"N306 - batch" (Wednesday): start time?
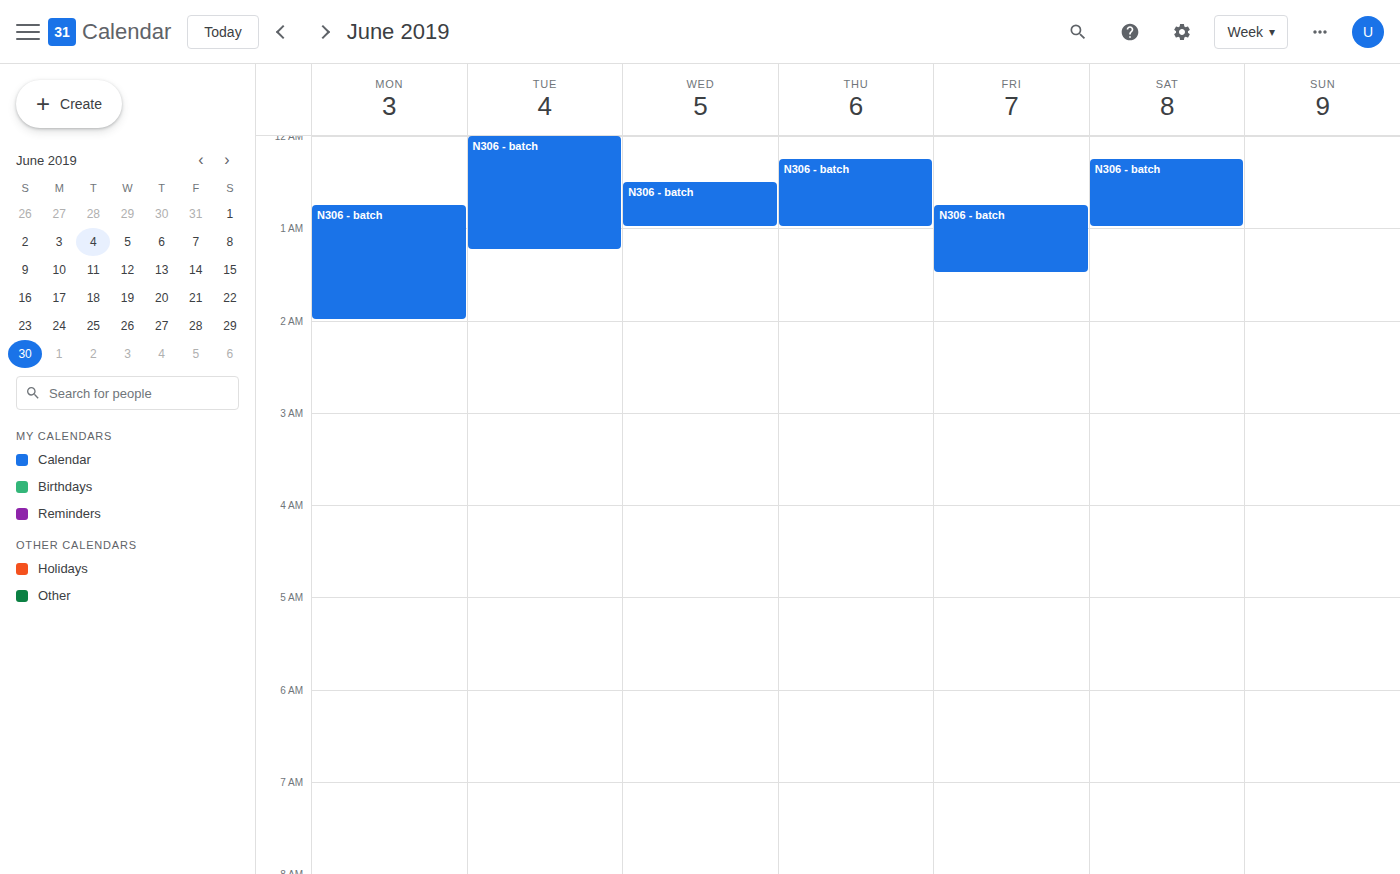
00:30